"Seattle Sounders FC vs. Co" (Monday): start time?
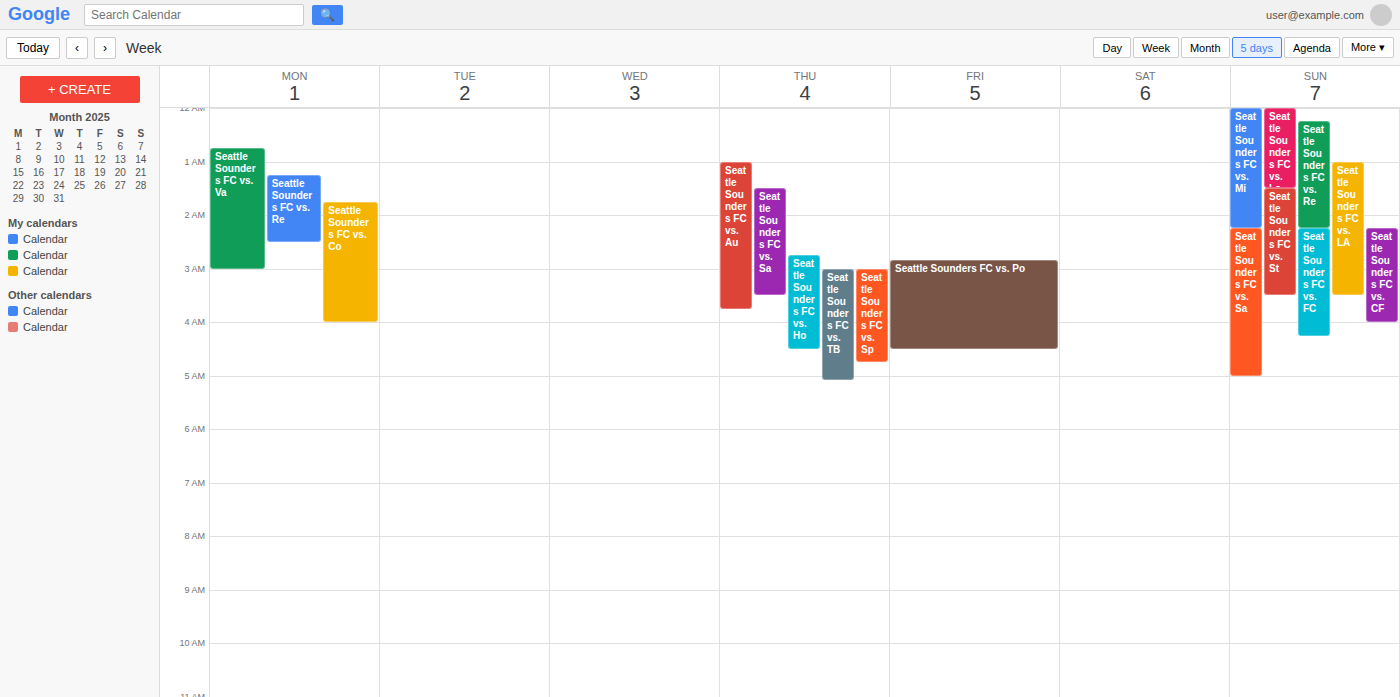
1:45 AM